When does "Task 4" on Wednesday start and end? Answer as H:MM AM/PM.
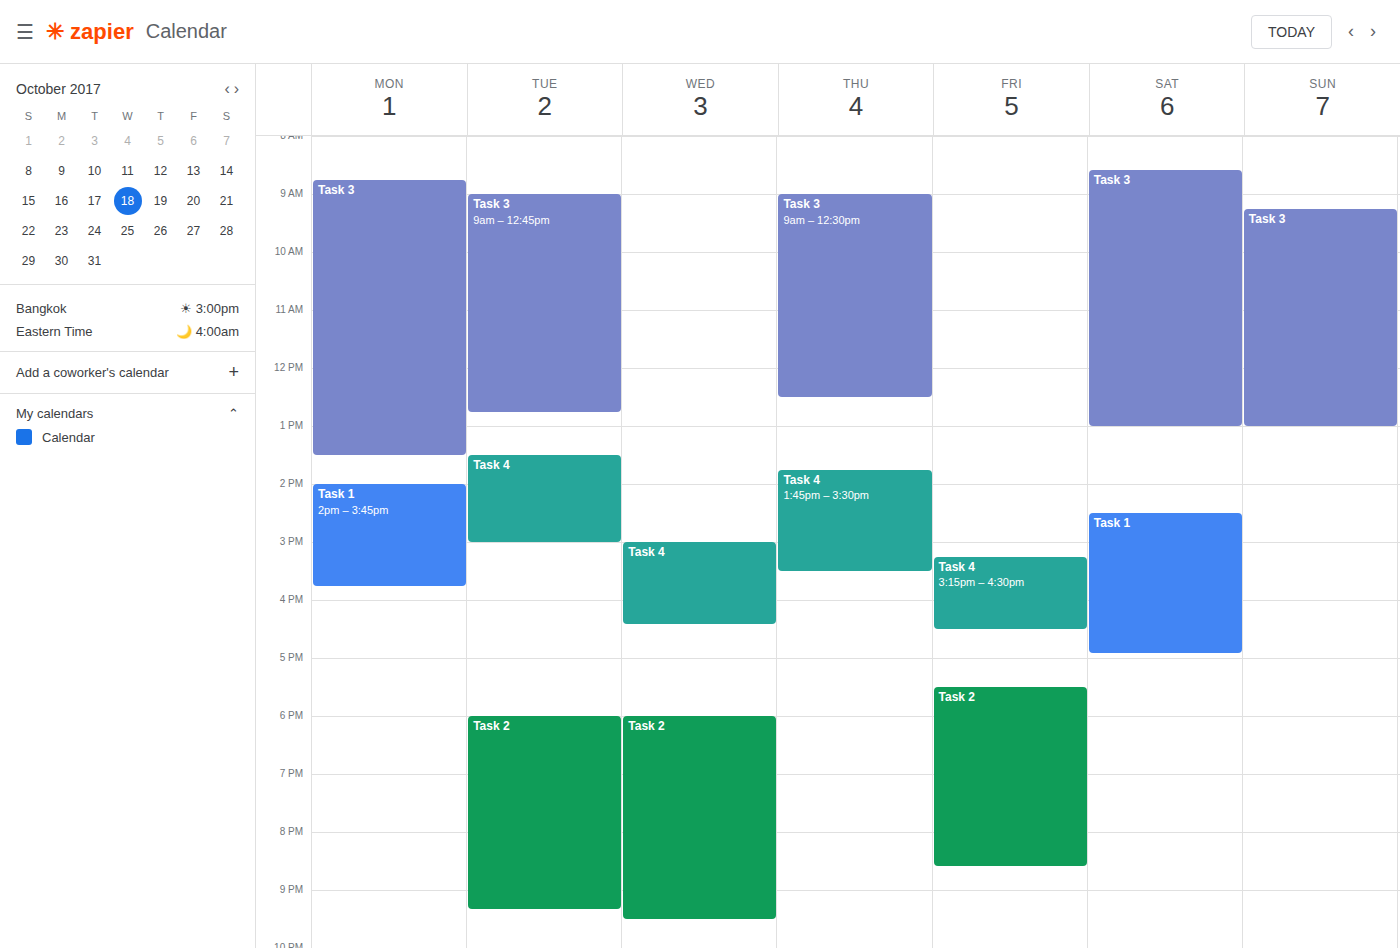
3:00 PM to 4:25 PM